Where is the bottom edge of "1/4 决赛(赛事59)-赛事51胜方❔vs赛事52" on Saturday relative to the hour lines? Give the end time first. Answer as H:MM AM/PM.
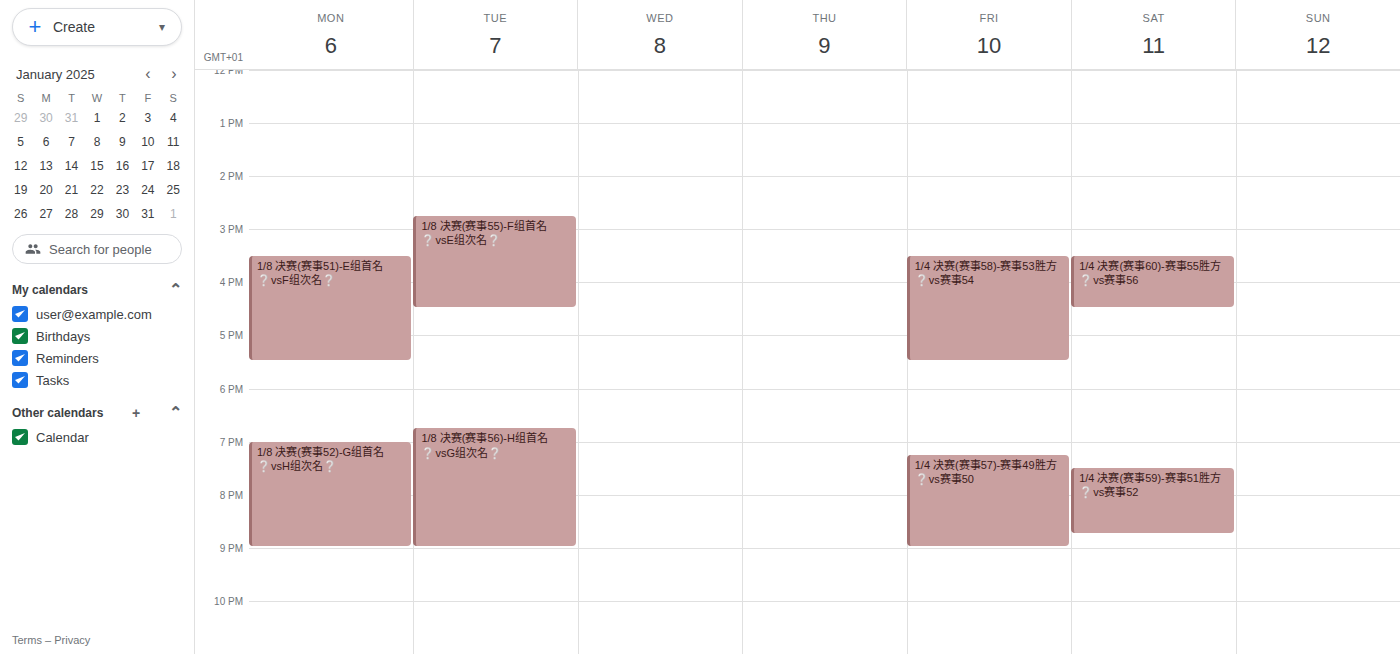
8:45 PM -- neither: three quarters of the way from the 8 PM line to the 9 PM line.